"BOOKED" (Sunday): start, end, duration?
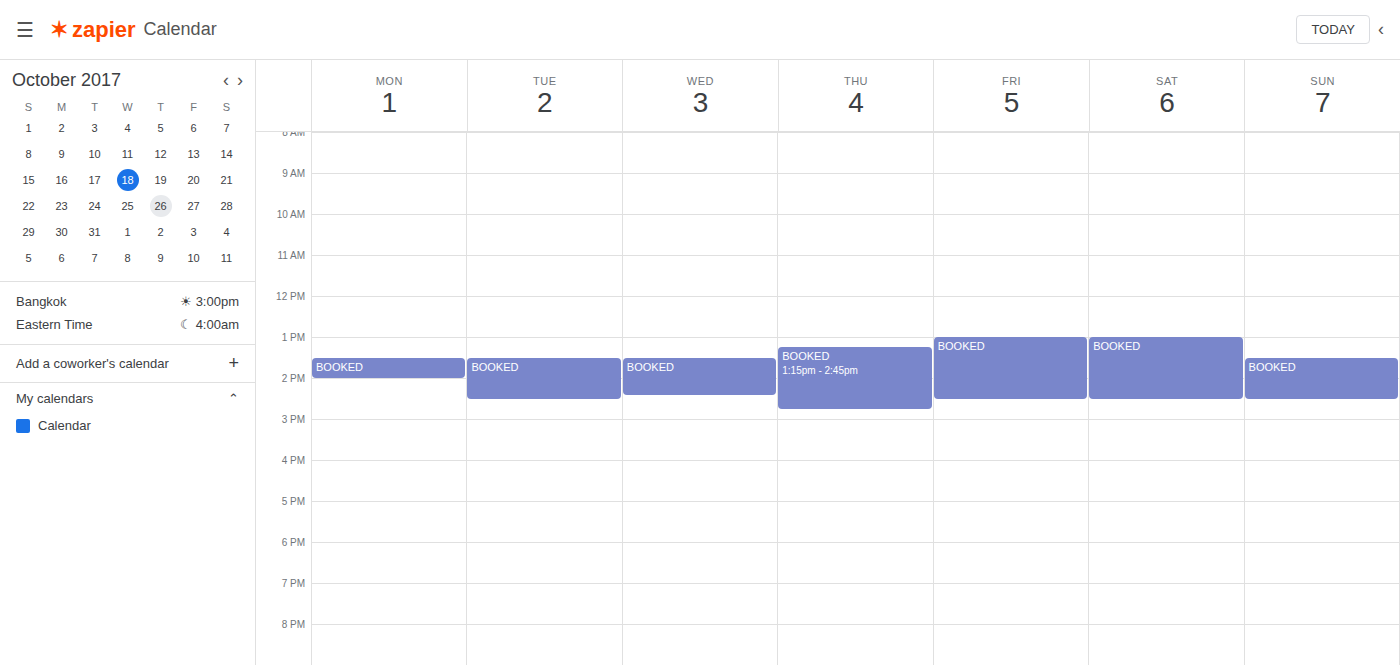
1:30 PM to 2:30 PM, 1 hour